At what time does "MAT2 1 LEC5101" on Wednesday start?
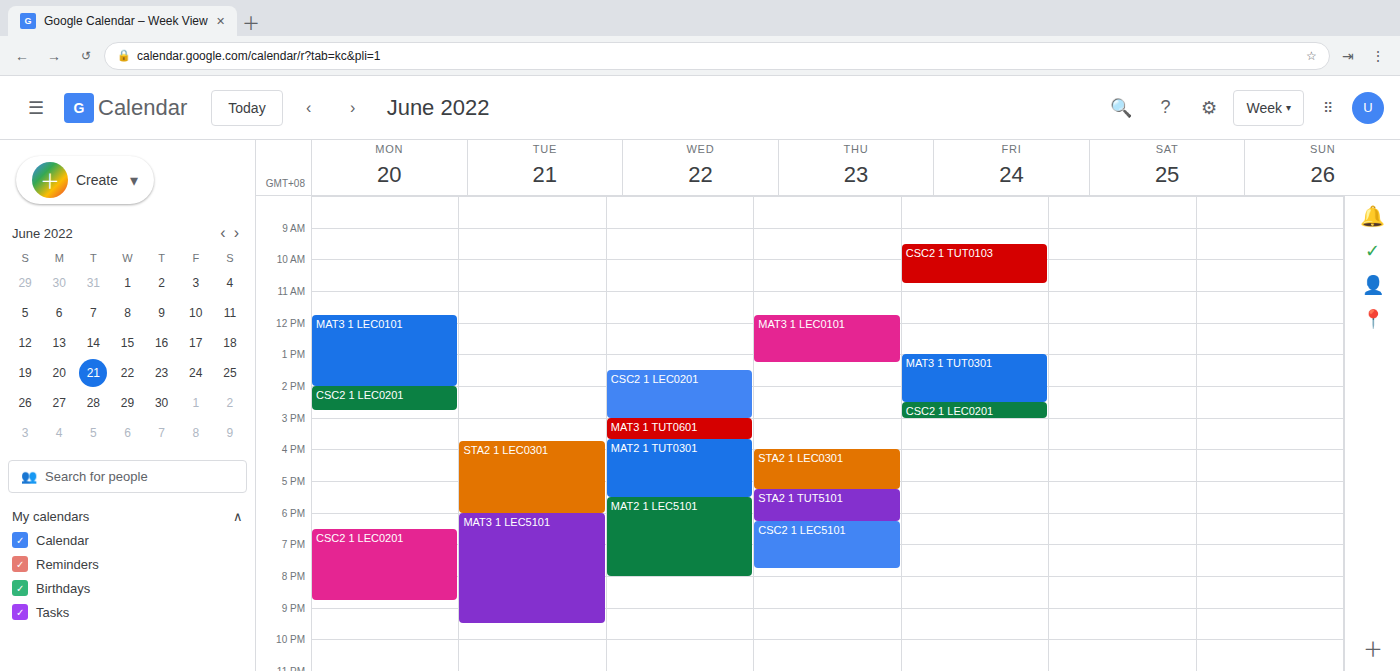
5:30 PM